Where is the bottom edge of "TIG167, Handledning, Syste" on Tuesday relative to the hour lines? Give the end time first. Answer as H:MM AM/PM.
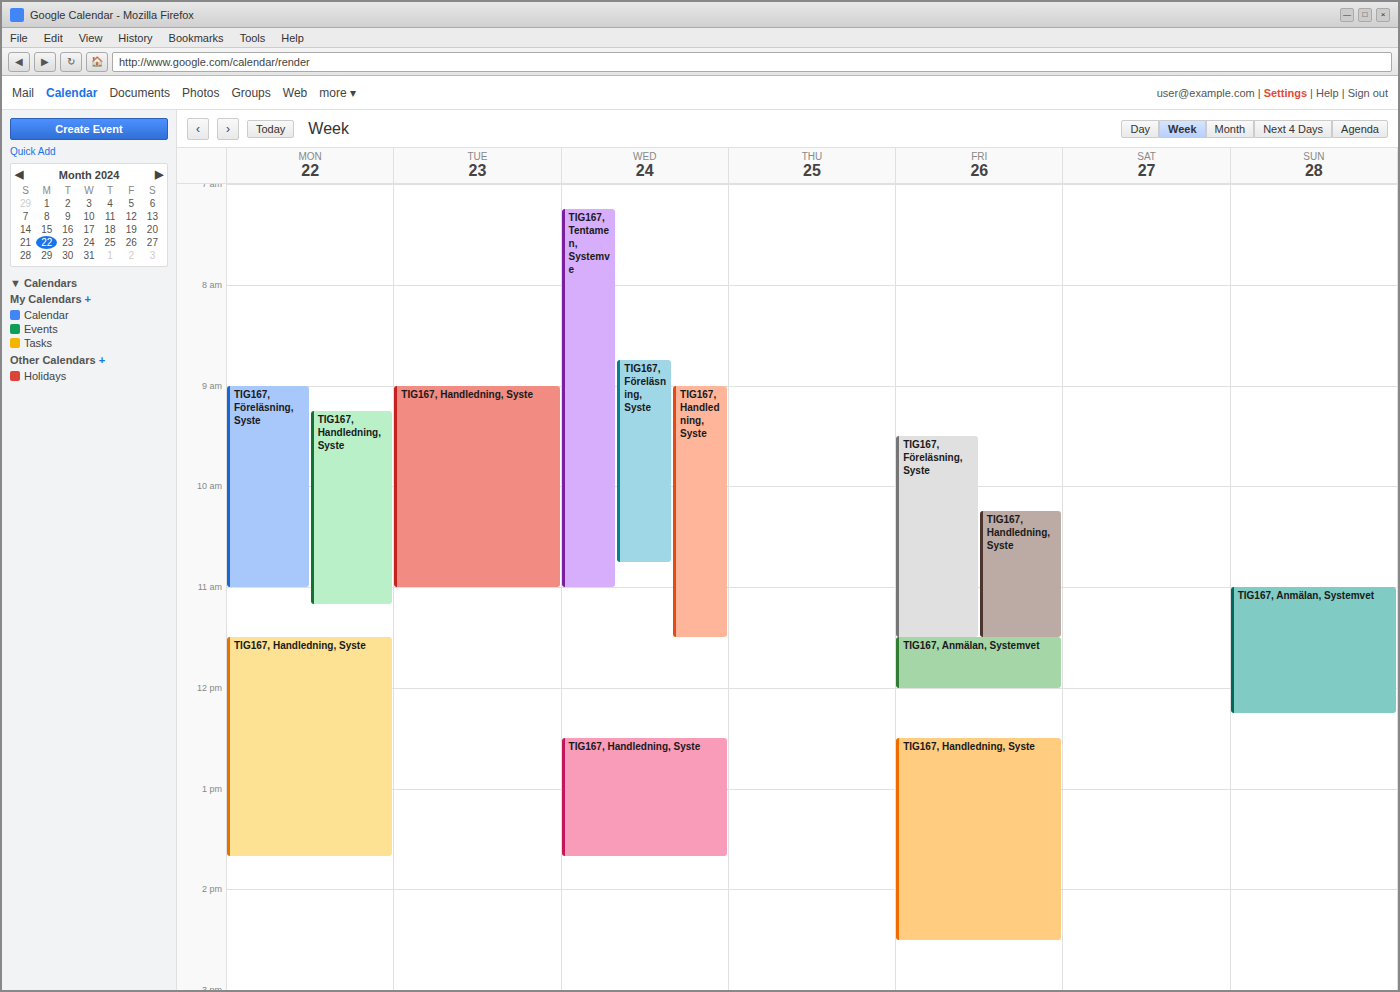
11:00 AM -- exactly on the 11 AM line.